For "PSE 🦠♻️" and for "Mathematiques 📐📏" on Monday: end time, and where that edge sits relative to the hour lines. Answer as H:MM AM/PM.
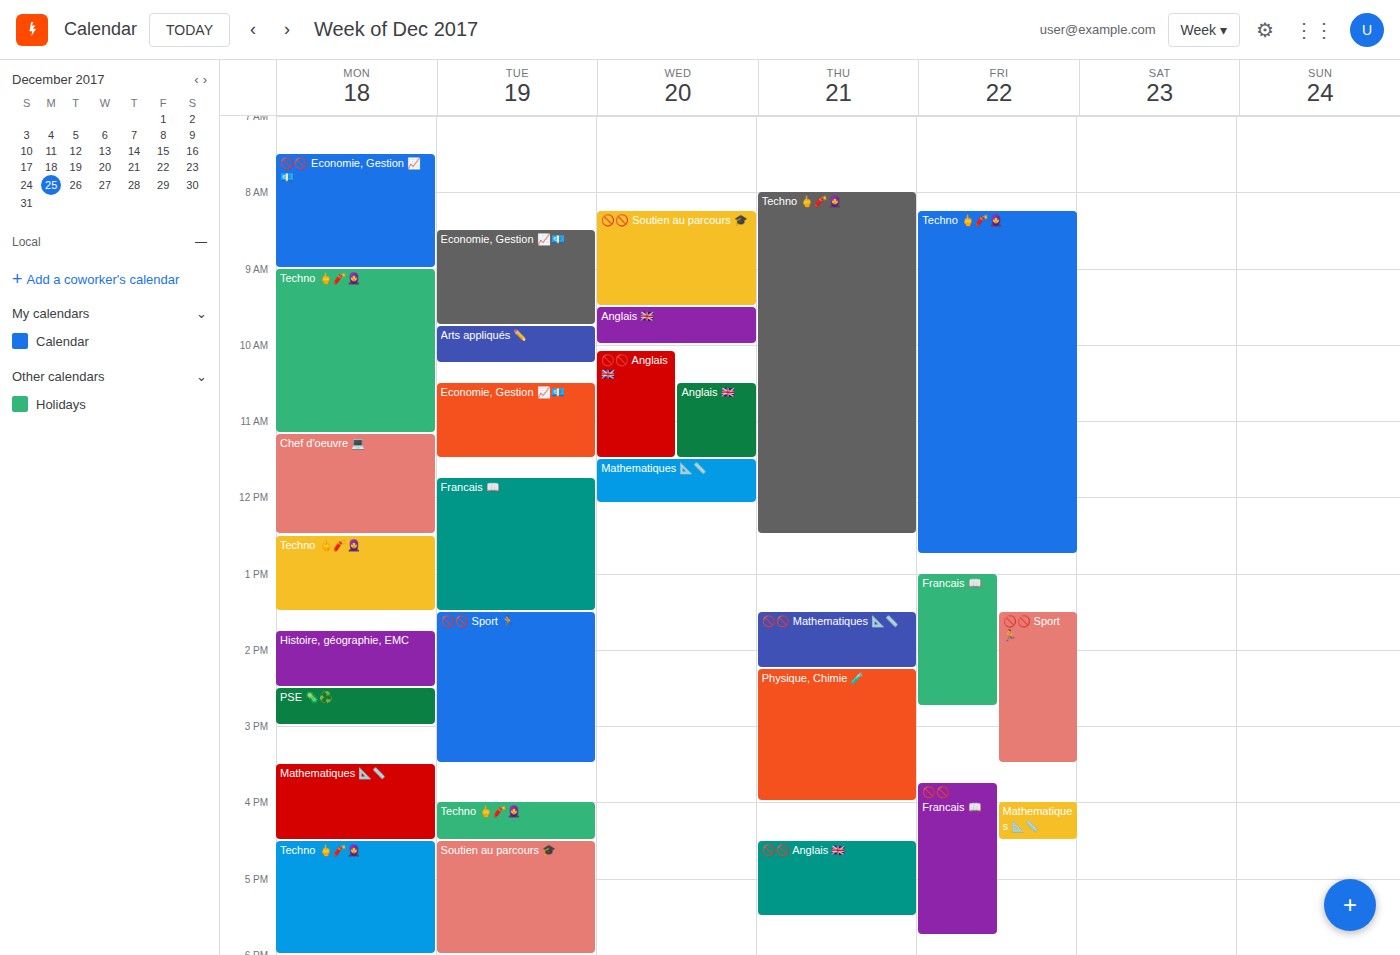
"PSE 🦠♻️": 3:00 PM, exactly on the 3 PM line. "Mathematiques 📐📏": 4:30 PM, halfway between the 4 PM and 5 PM lines.